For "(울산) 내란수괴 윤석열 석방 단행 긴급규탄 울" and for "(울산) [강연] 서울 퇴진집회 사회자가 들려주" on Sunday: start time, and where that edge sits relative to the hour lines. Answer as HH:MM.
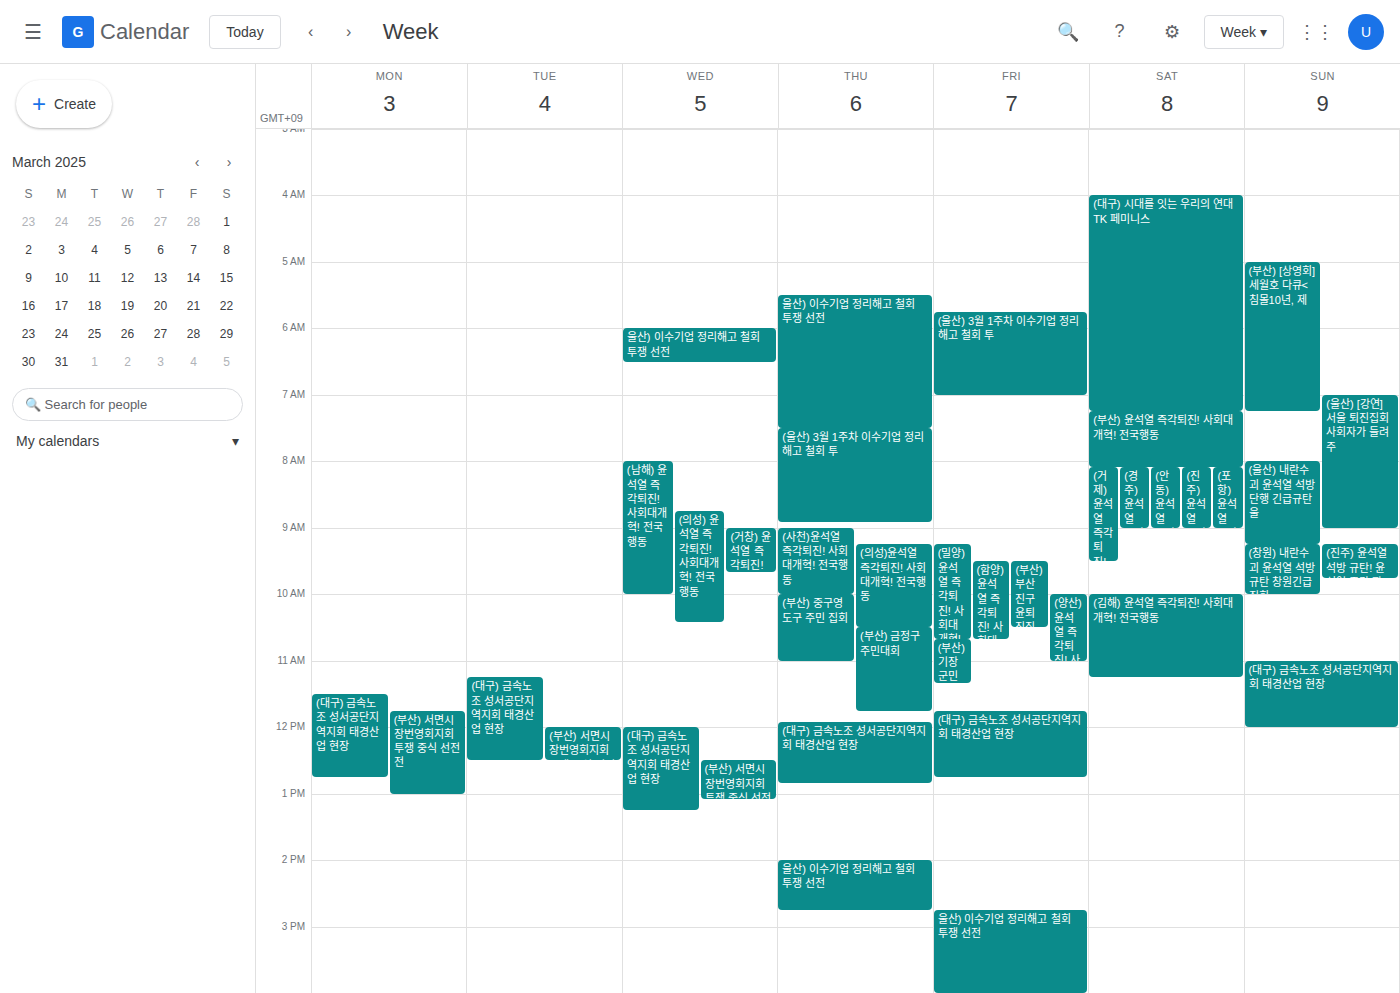
"(울산) 내란수괴 윤석열 석방 단행 긴급규탄 울": 08:00, exactly on the 08:00 line. "(울산) [강연] 서울 퇴진집회 사회자가 들려주": 07:00, exactly on the 07:00 line.